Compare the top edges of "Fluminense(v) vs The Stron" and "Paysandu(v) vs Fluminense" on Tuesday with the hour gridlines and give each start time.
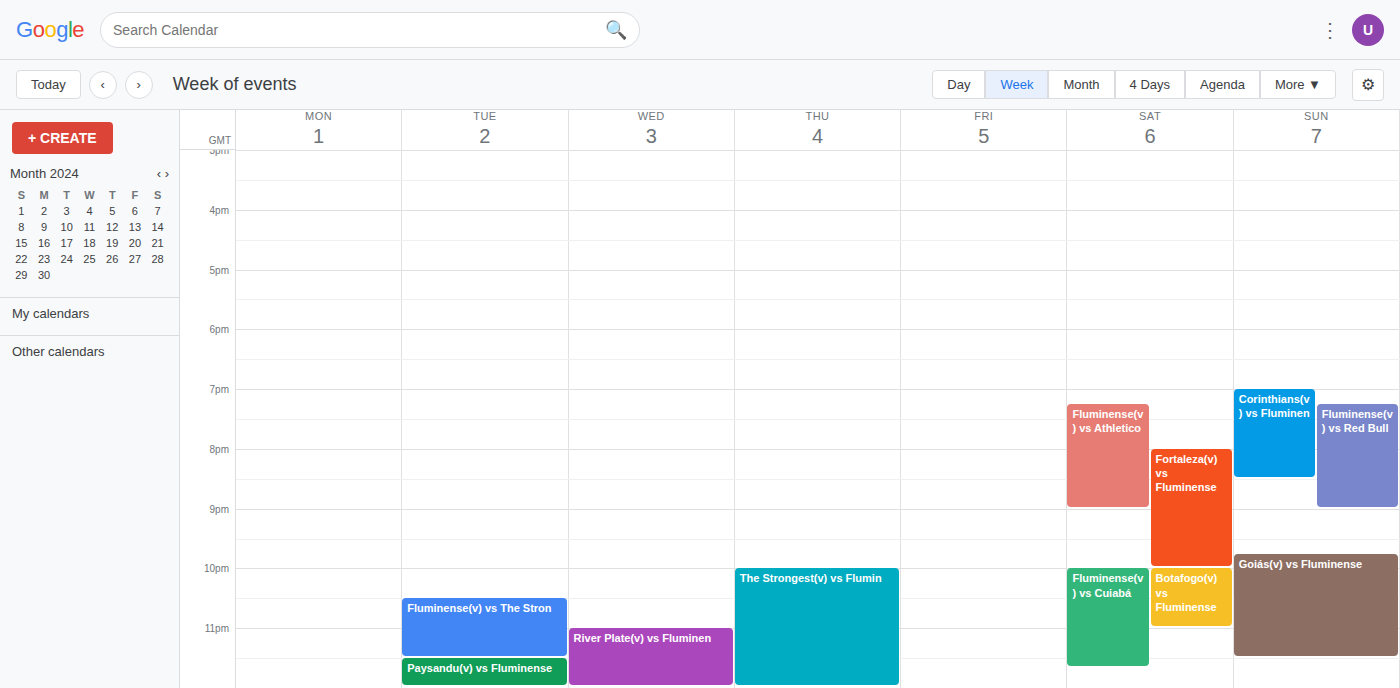
"Fluminense(v) vs The Stron": 10:30 PM, halfway between the 10 PM and 11 PM lines. "Paysandu(v) vs Fluminense": 11:30 PM, halfway between the 11 PM and 12 AM lines.